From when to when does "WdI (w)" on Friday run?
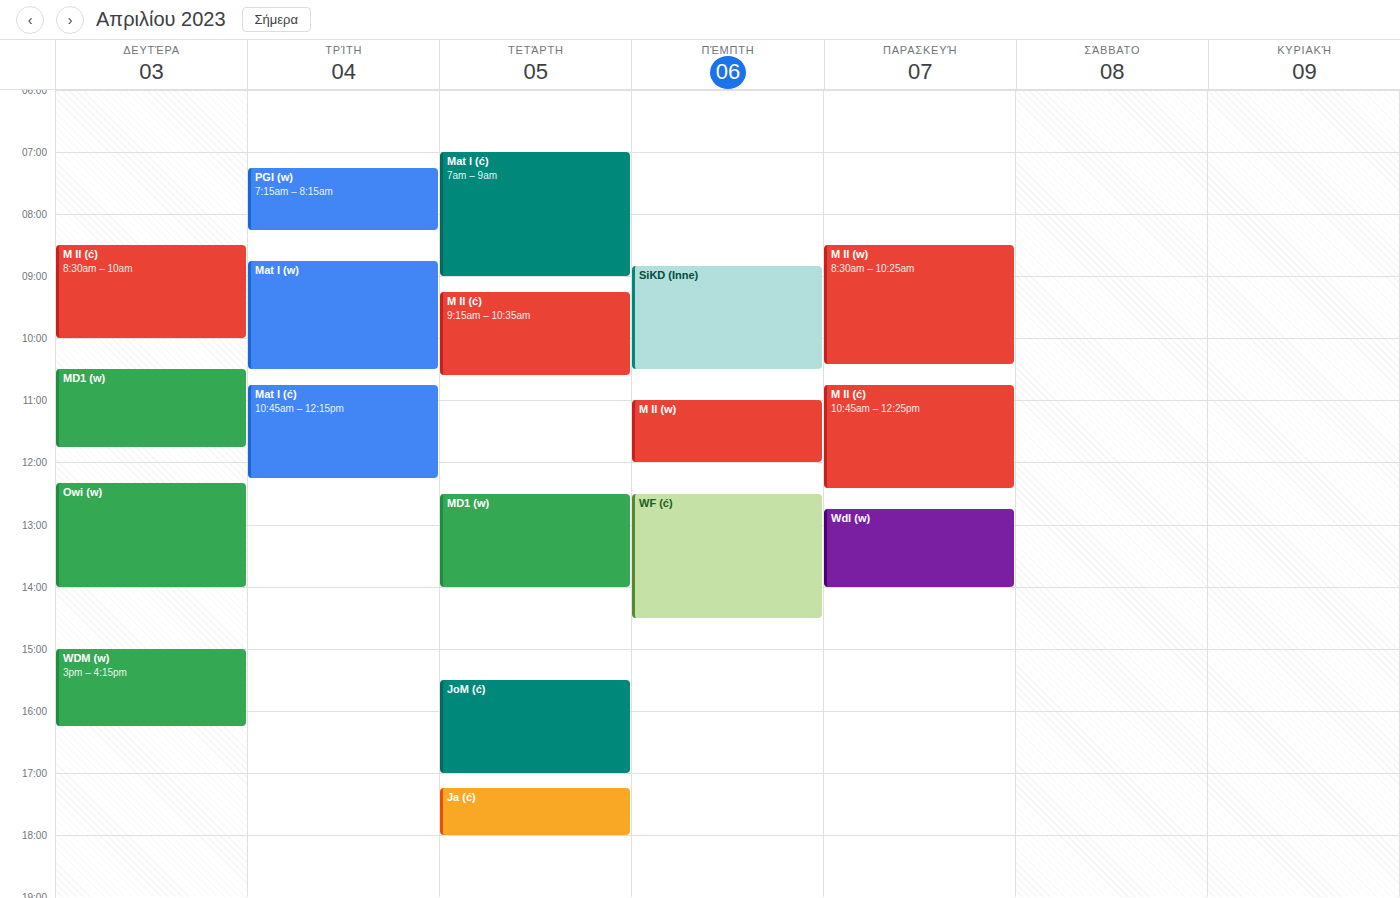
12:45 PM to 2:00 PM